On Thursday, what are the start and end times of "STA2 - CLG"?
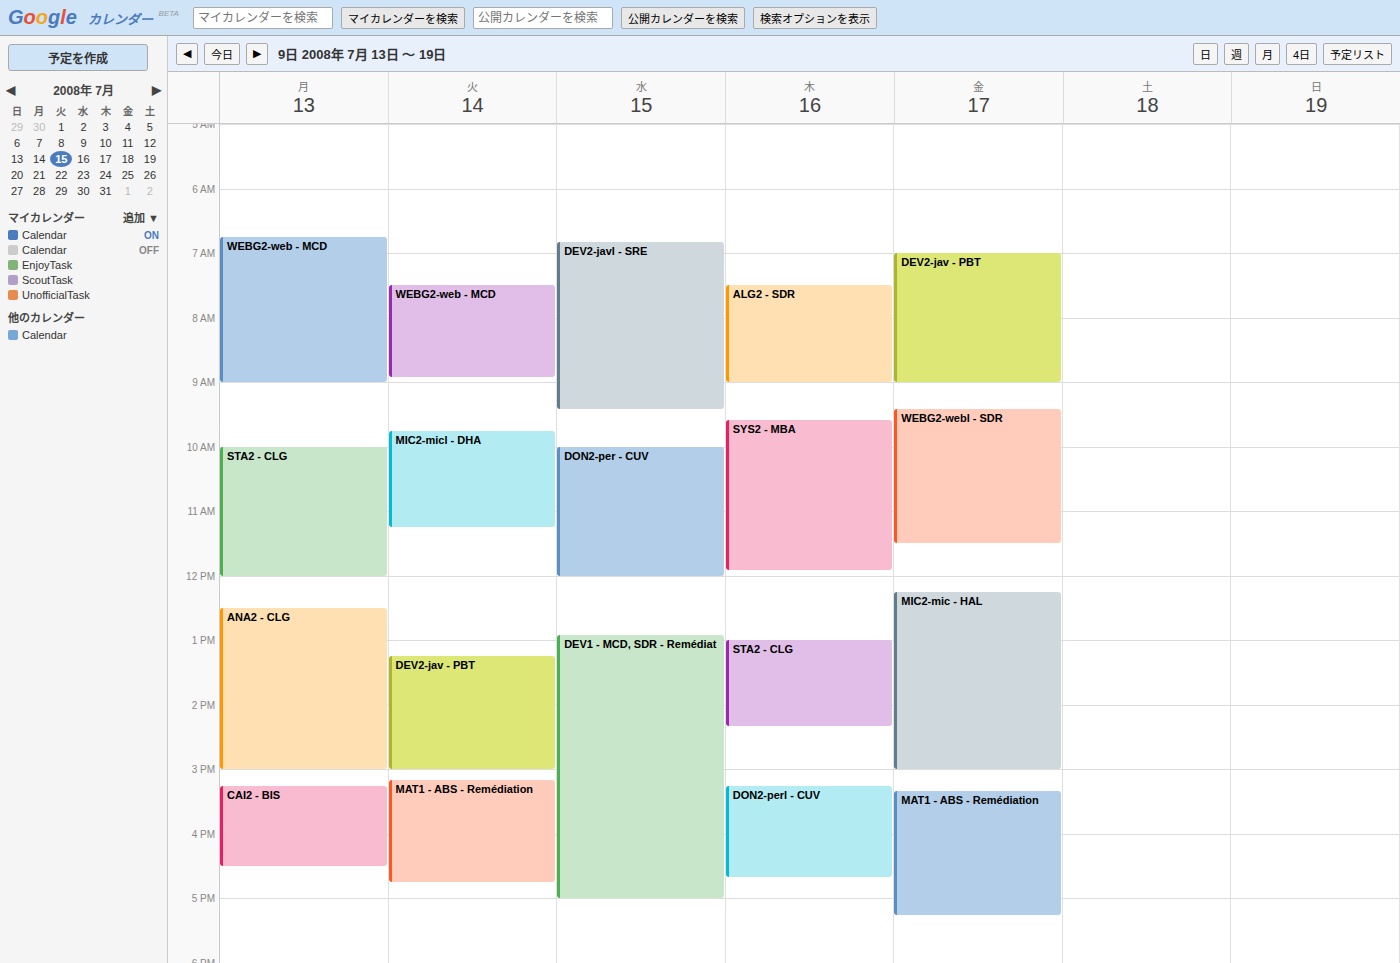
1:00 PM to 2:20 PM